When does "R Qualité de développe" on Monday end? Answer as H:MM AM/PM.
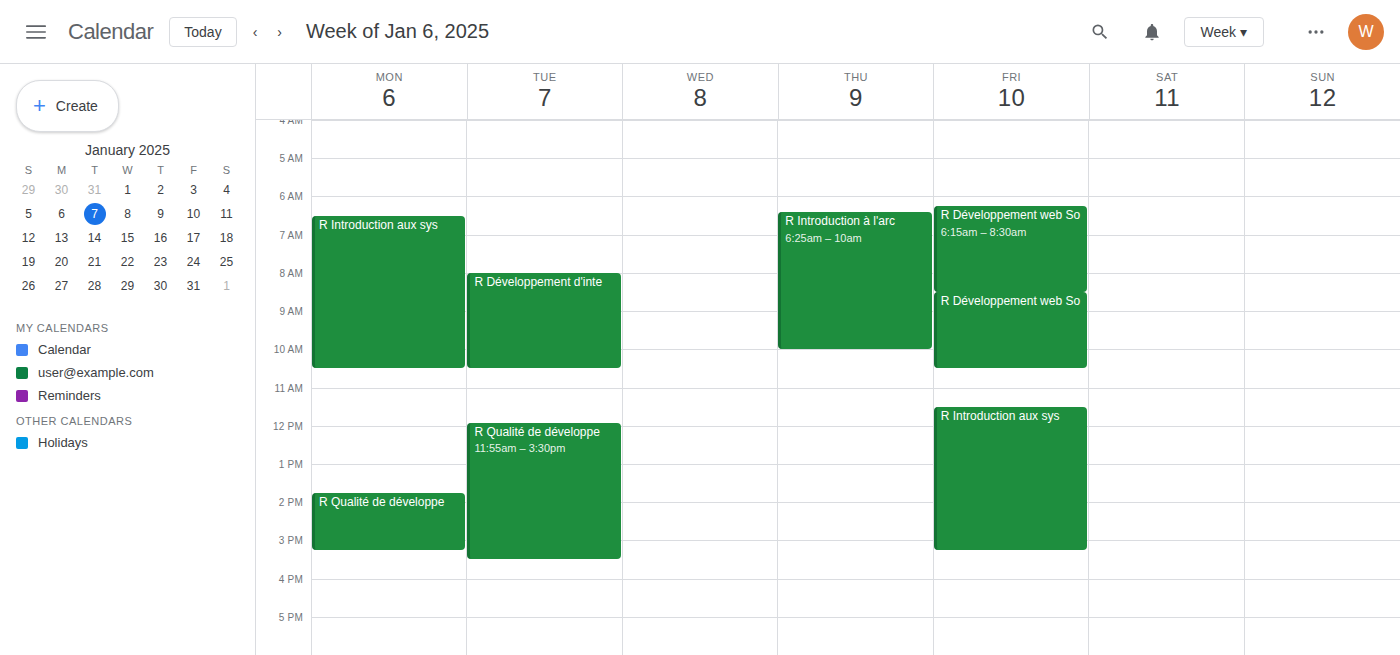
3:15 PM